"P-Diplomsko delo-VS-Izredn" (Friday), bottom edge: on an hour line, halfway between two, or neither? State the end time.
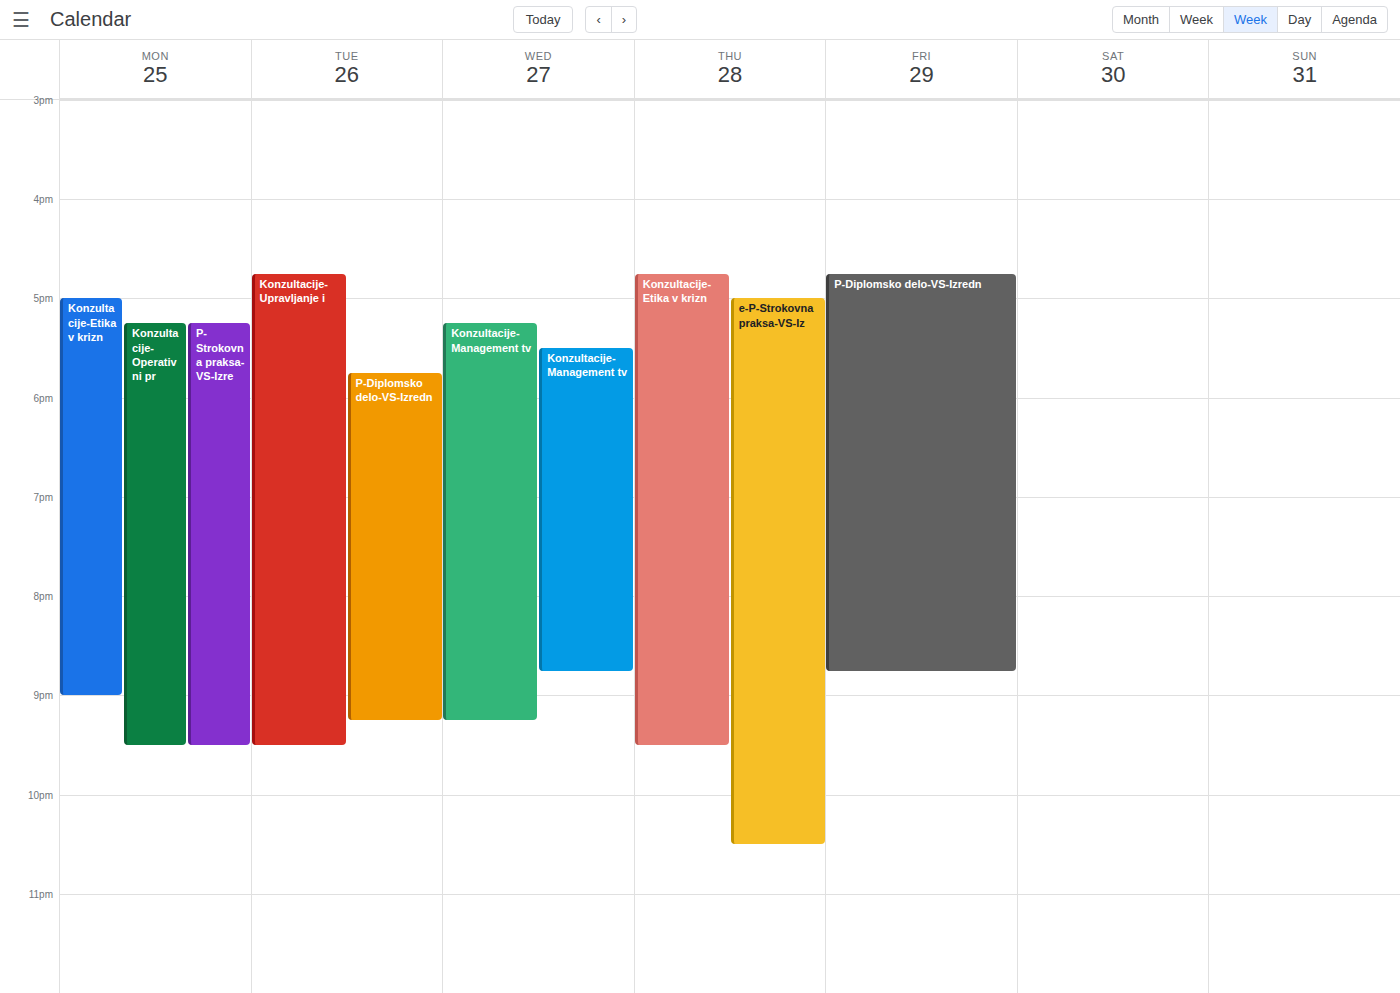
8:45 PM -- neither: three quarters of the way from the 8 PM line to the 9 PM line.